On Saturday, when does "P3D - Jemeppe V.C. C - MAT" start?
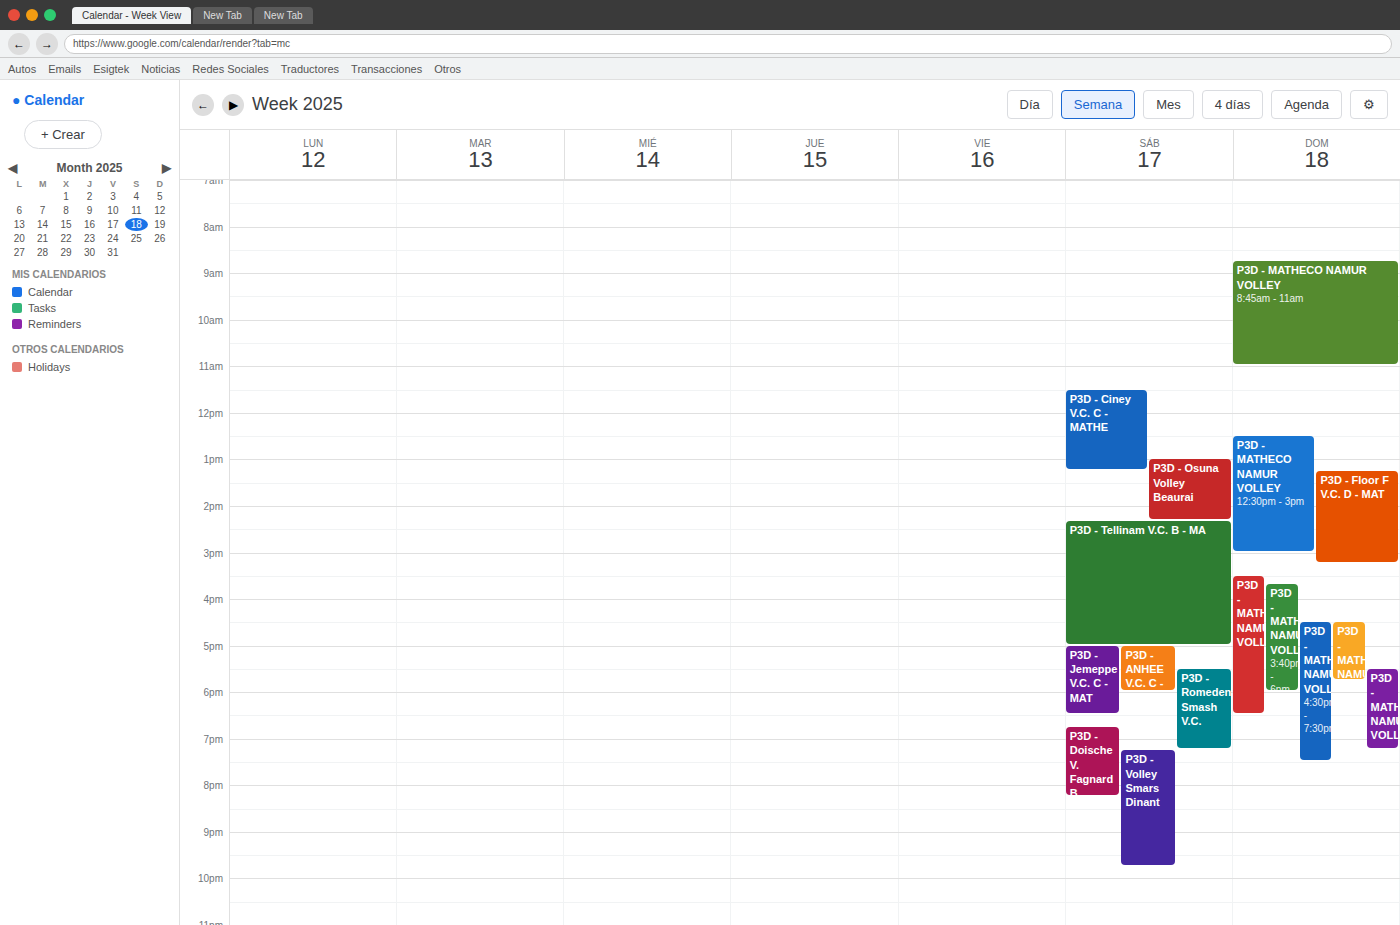
5:00 PM